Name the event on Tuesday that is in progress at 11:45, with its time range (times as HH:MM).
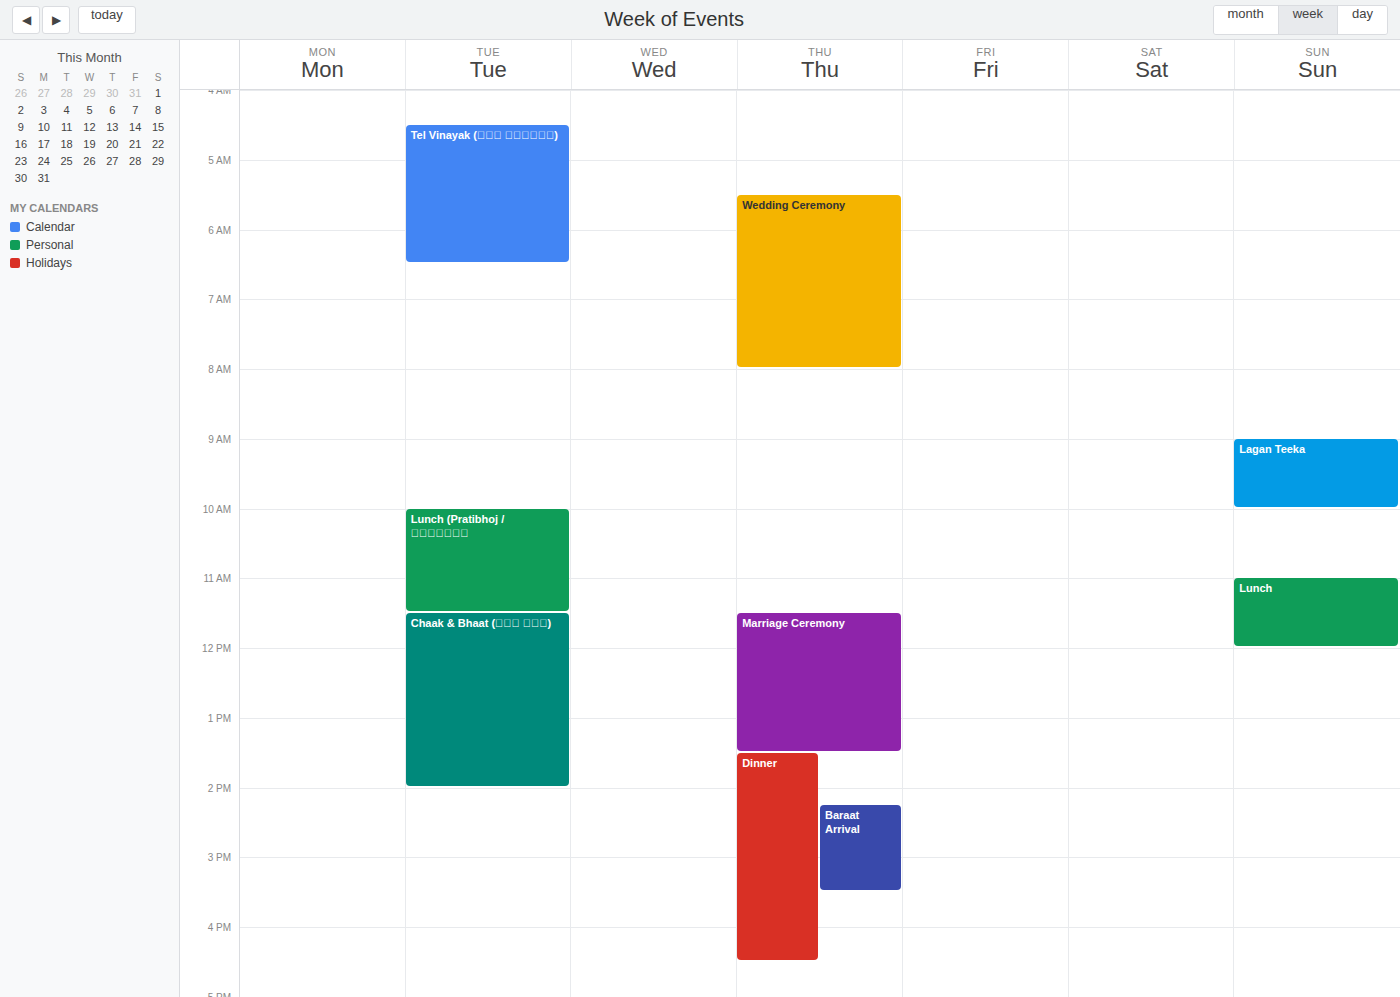
"Chaak & Bhaat (चाक भात)", 11:30 to 14:00